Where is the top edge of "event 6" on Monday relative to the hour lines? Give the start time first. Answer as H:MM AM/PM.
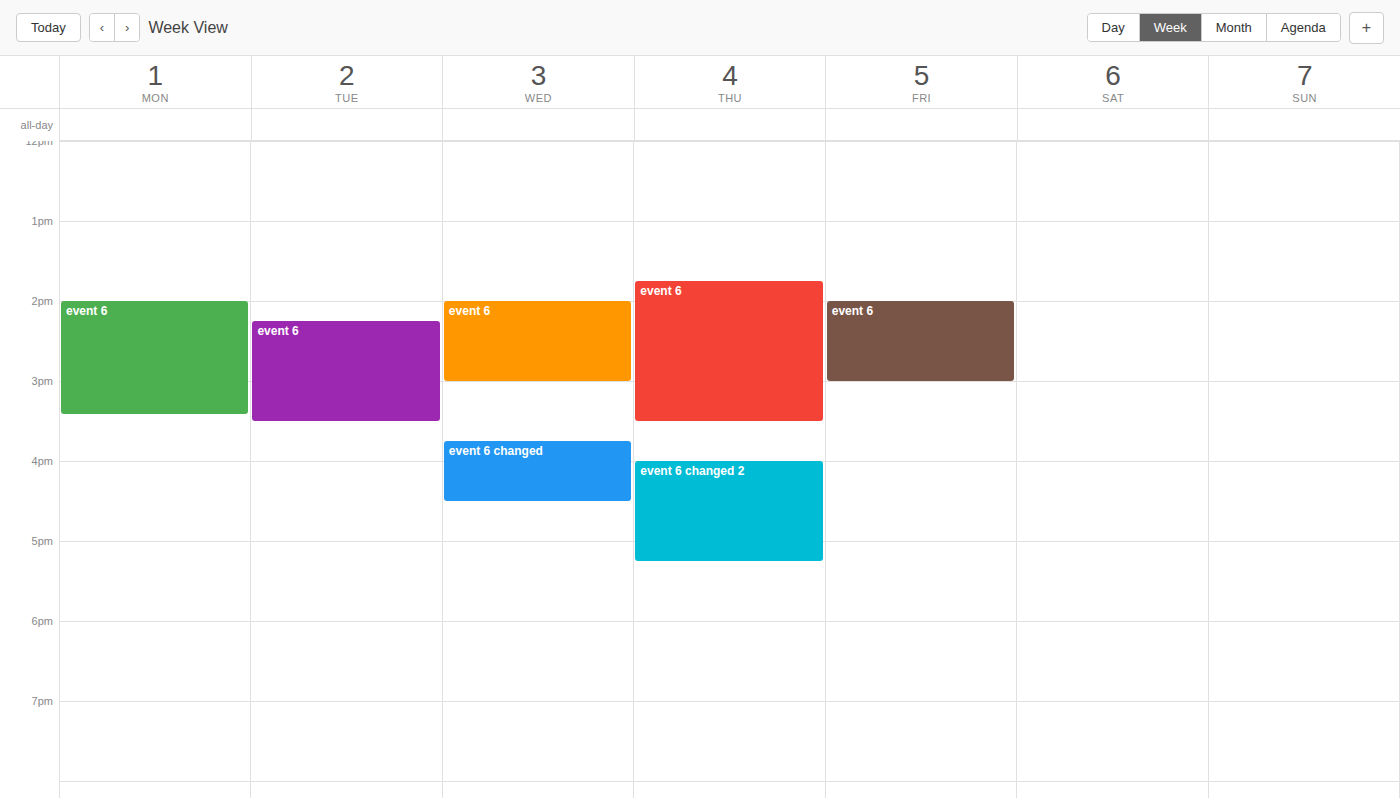
2:00 PM -- exactly on the 2 PM line.